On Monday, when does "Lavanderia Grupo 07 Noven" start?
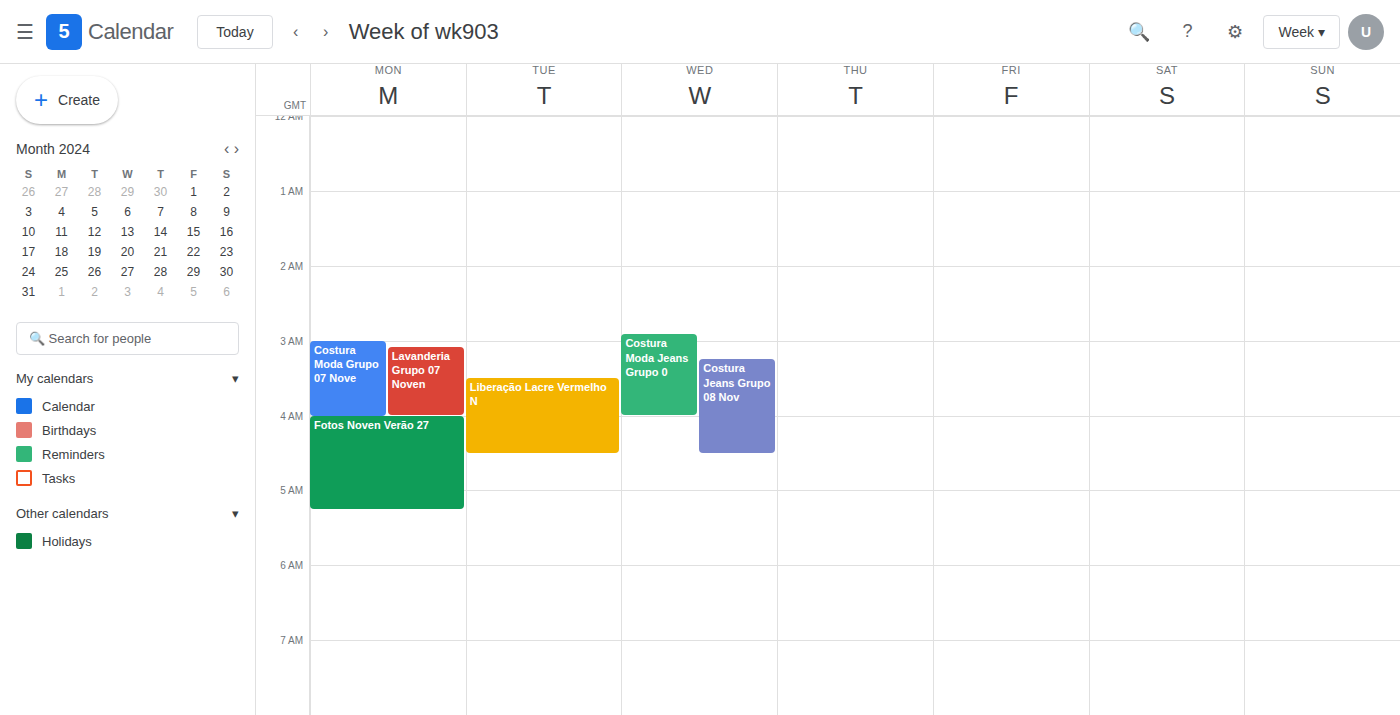
3:05 AM